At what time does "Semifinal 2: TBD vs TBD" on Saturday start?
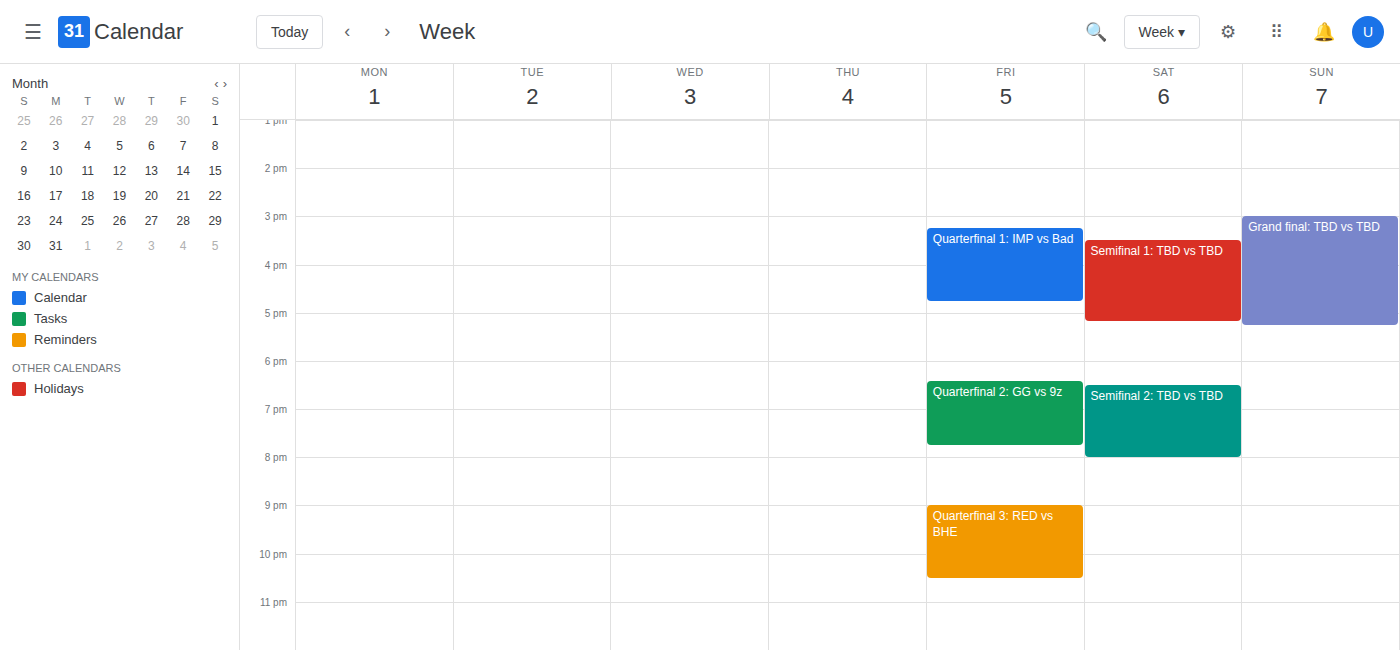
6:30 PM